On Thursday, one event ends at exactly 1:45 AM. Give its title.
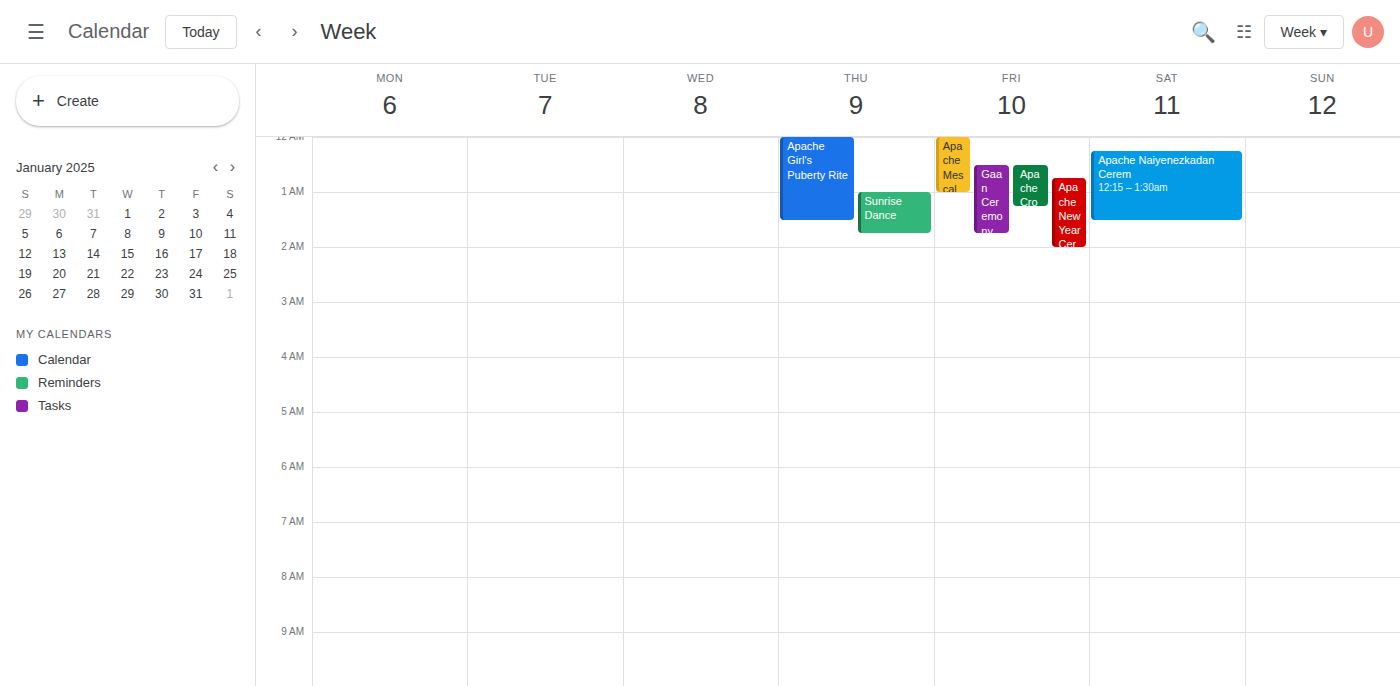
"Sunrise Dance"